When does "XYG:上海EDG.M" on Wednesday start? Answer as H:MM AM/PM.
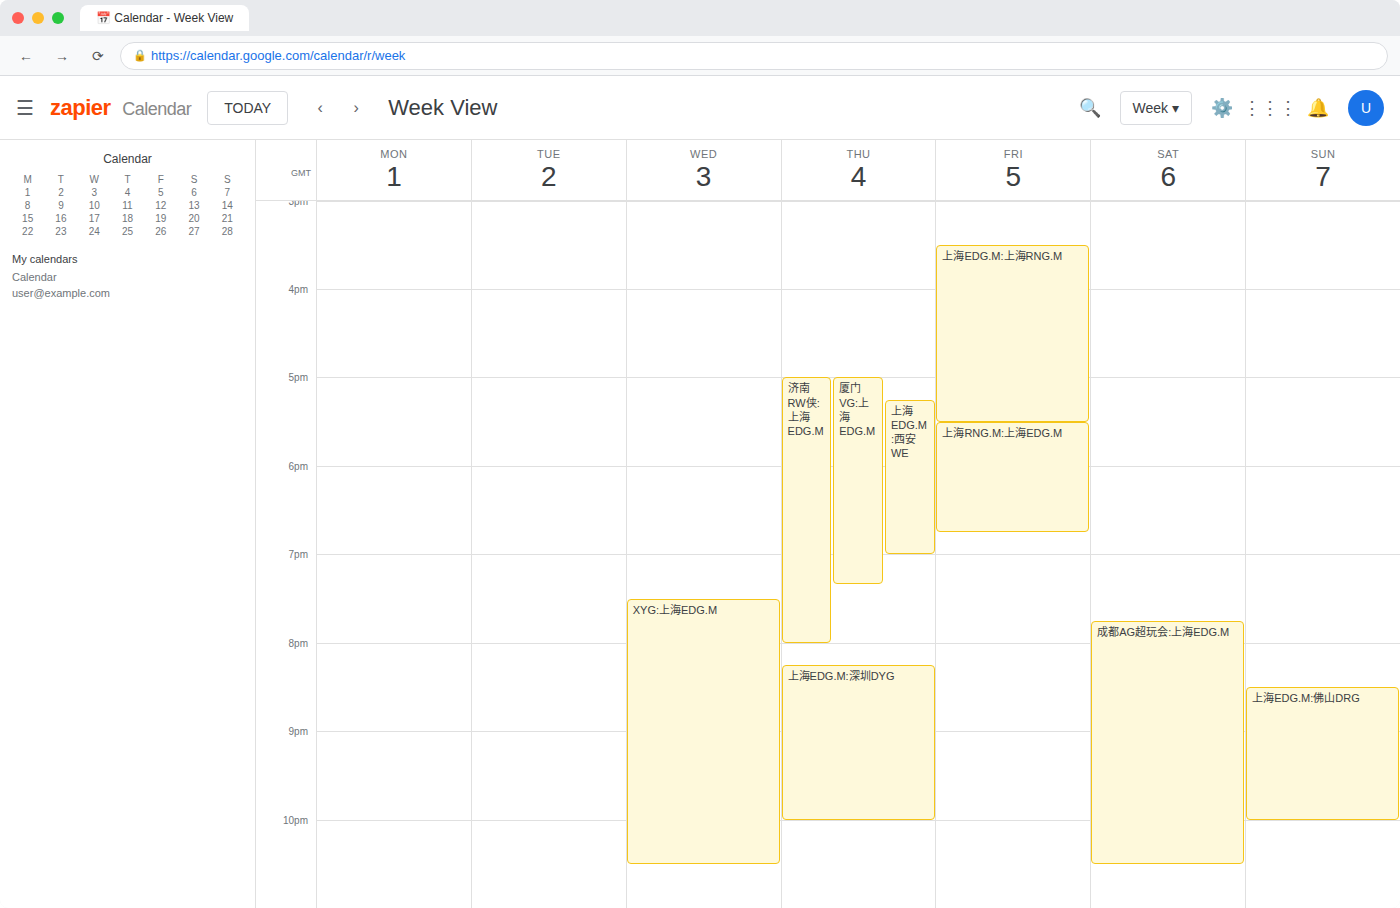
7:30 PM